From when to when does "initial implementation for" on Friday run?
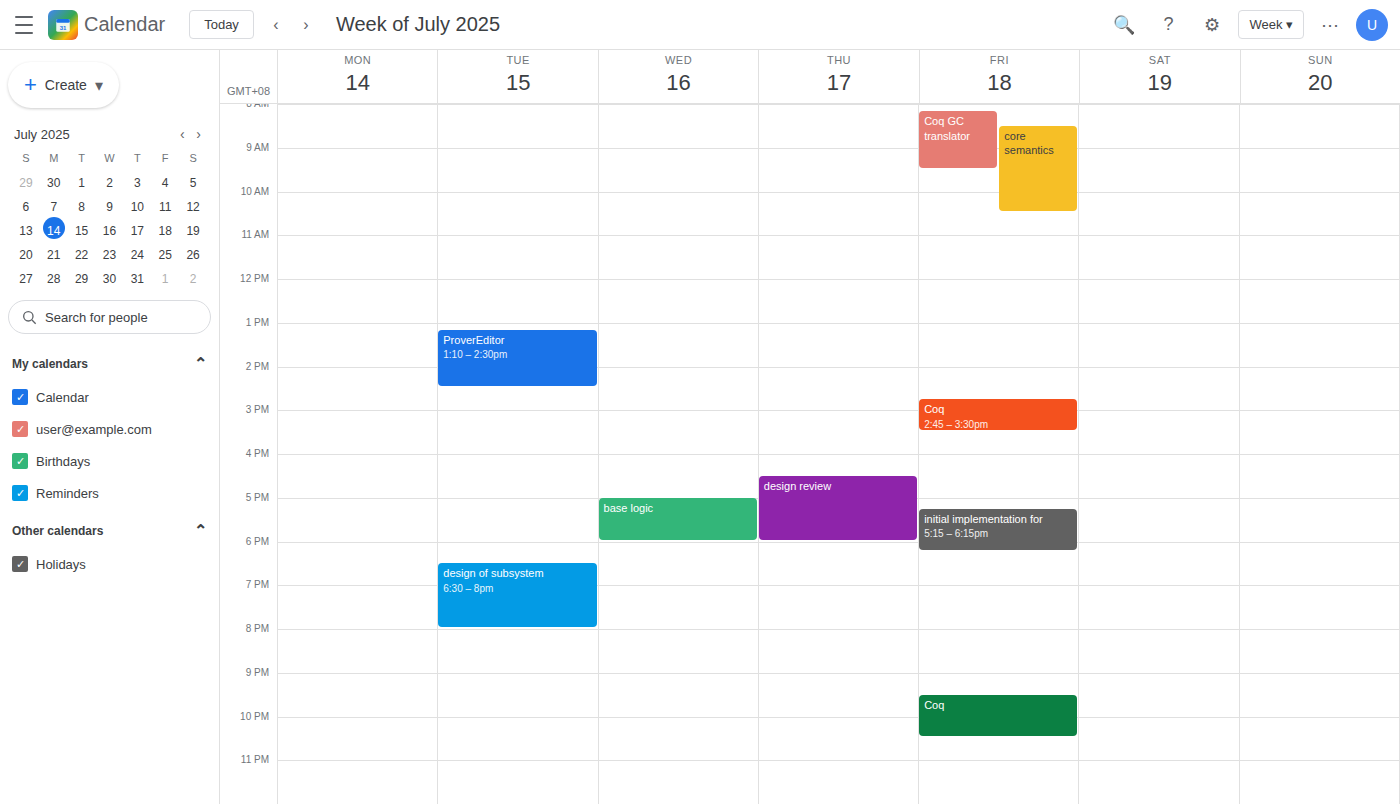
17:15 to 18:15